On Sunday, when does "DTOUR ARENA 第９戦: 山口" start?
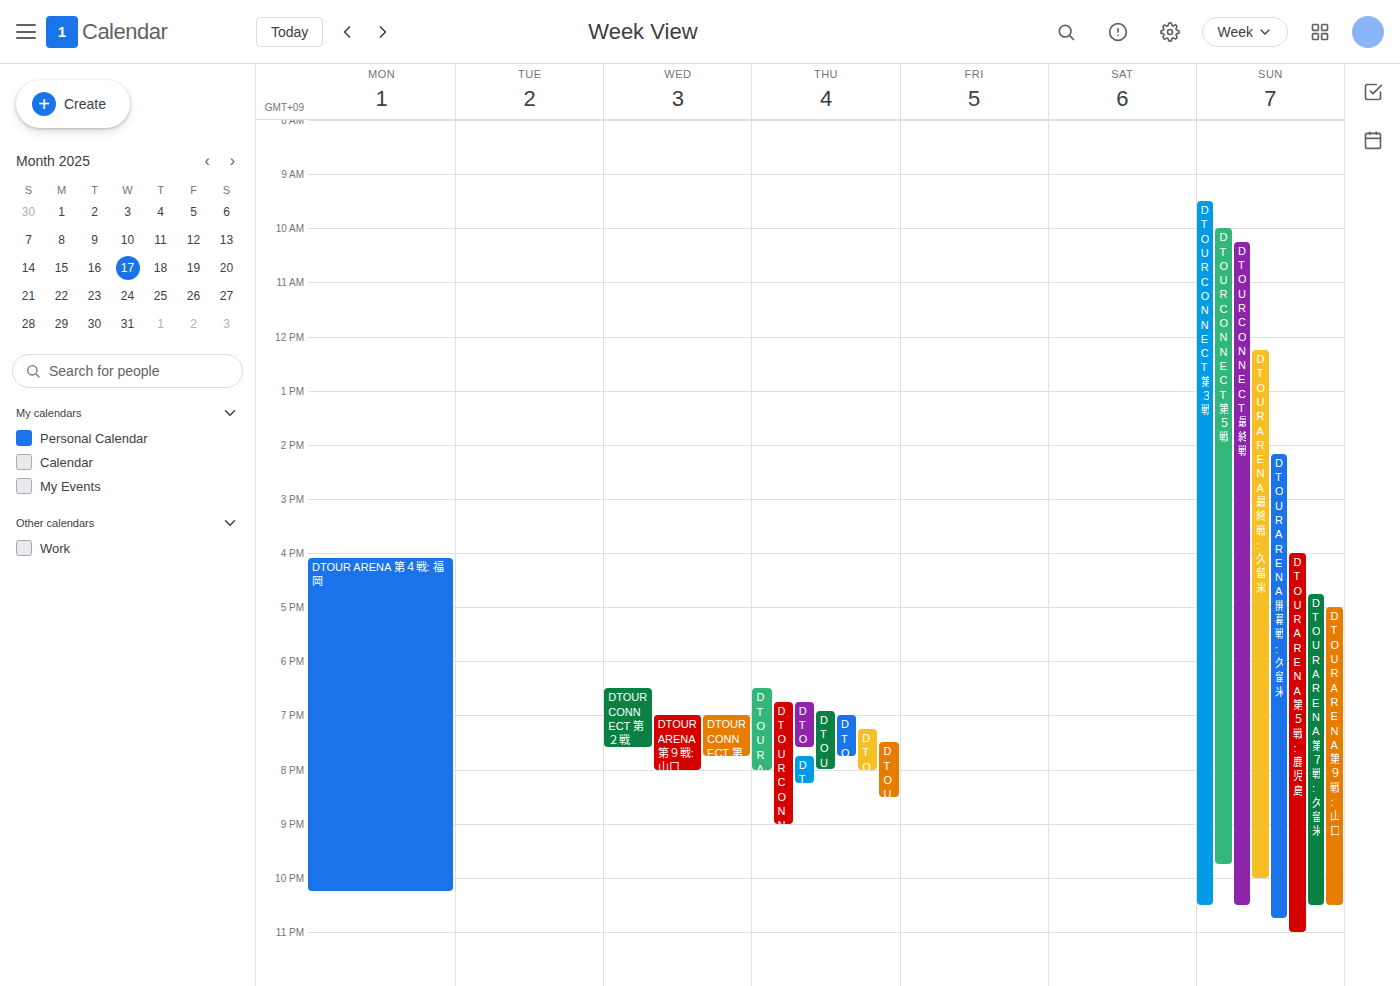
5:00 PM